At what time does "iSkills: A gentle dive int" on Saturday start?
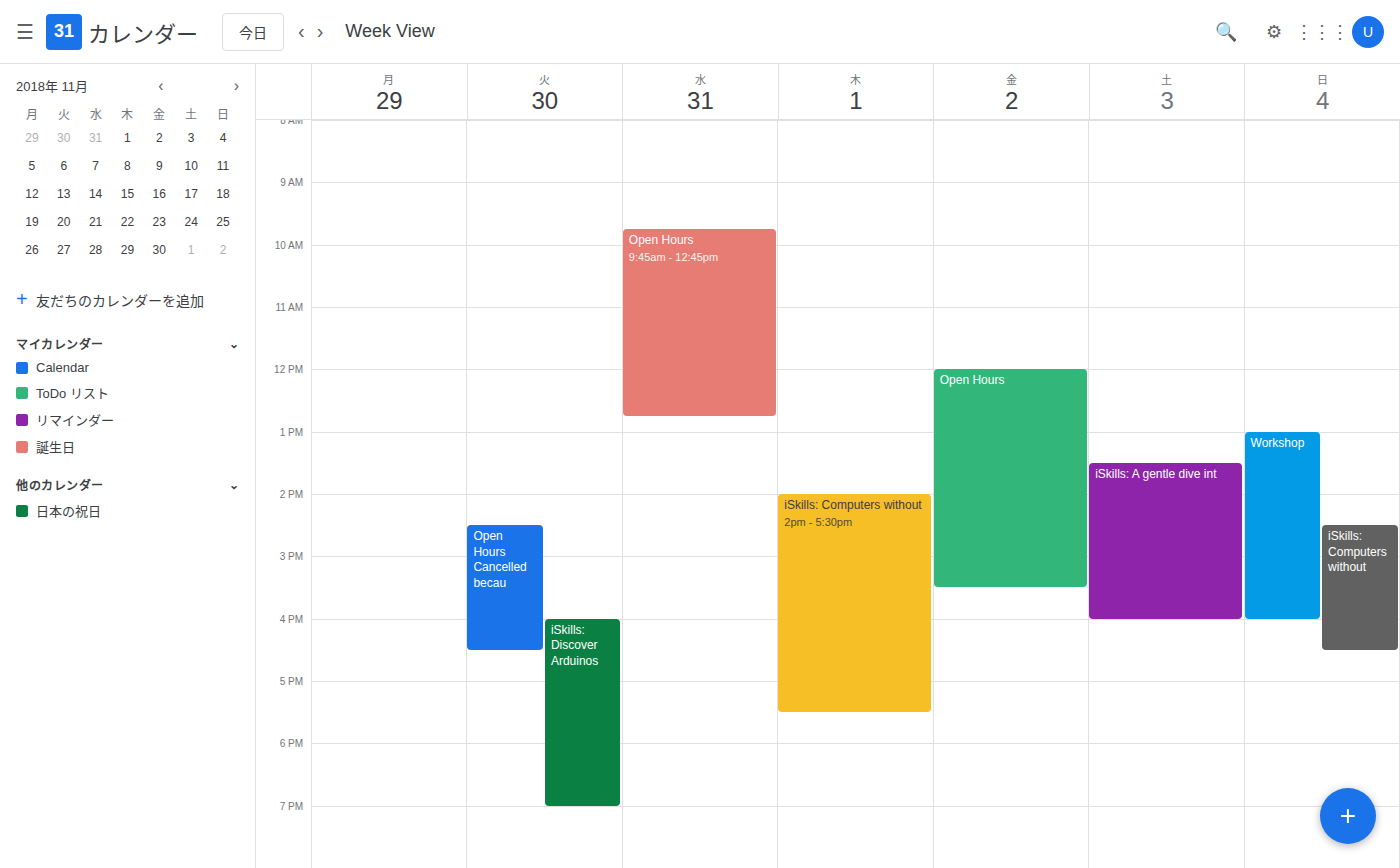
1:30 PM